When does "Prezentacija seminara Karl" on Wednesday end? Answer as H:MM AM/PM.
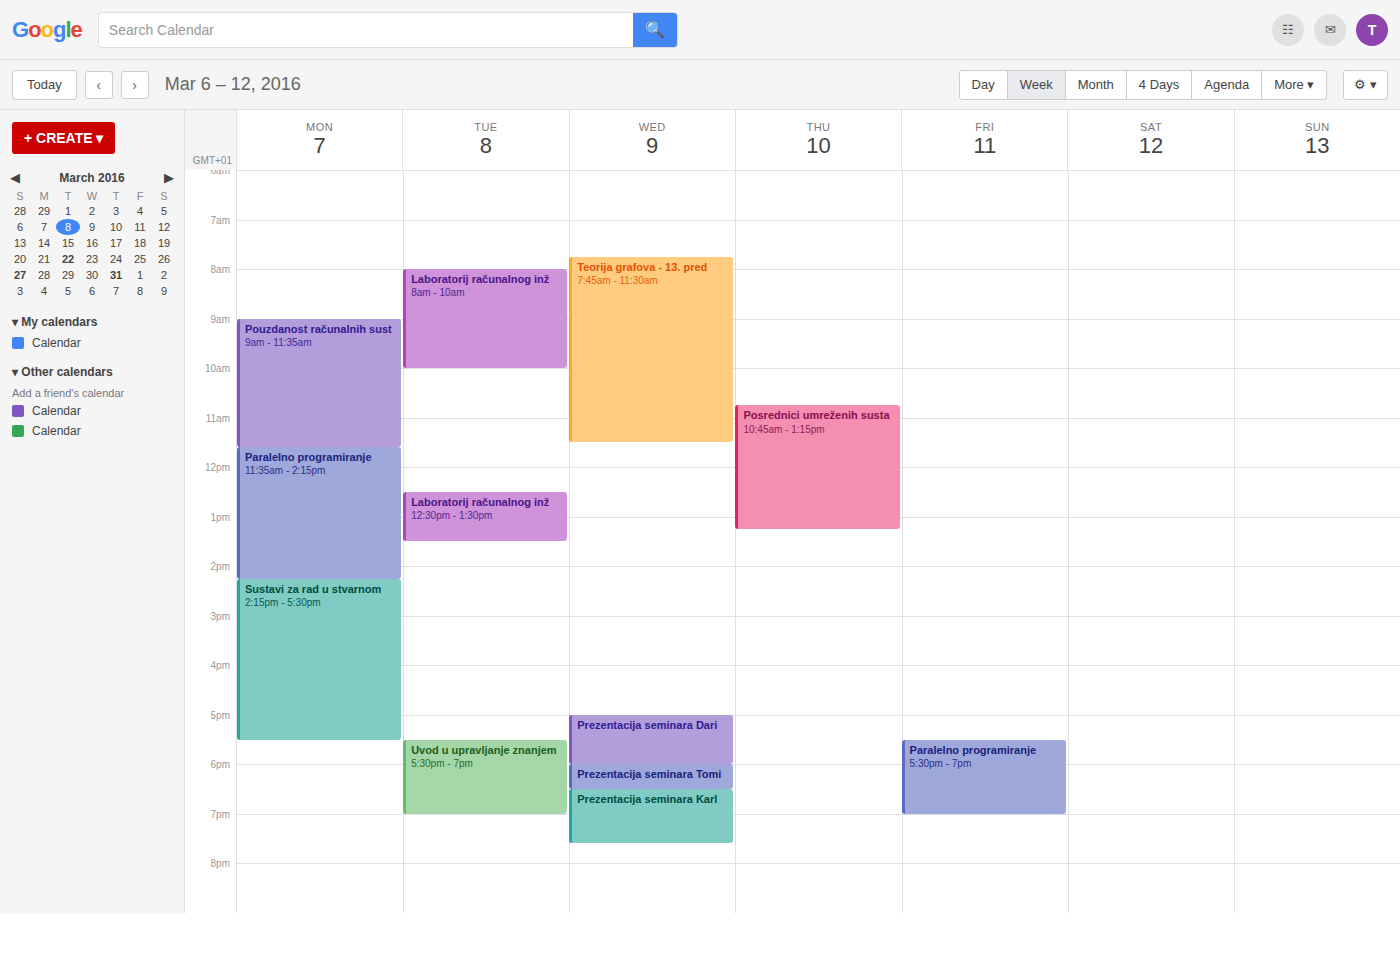
7:35 PM